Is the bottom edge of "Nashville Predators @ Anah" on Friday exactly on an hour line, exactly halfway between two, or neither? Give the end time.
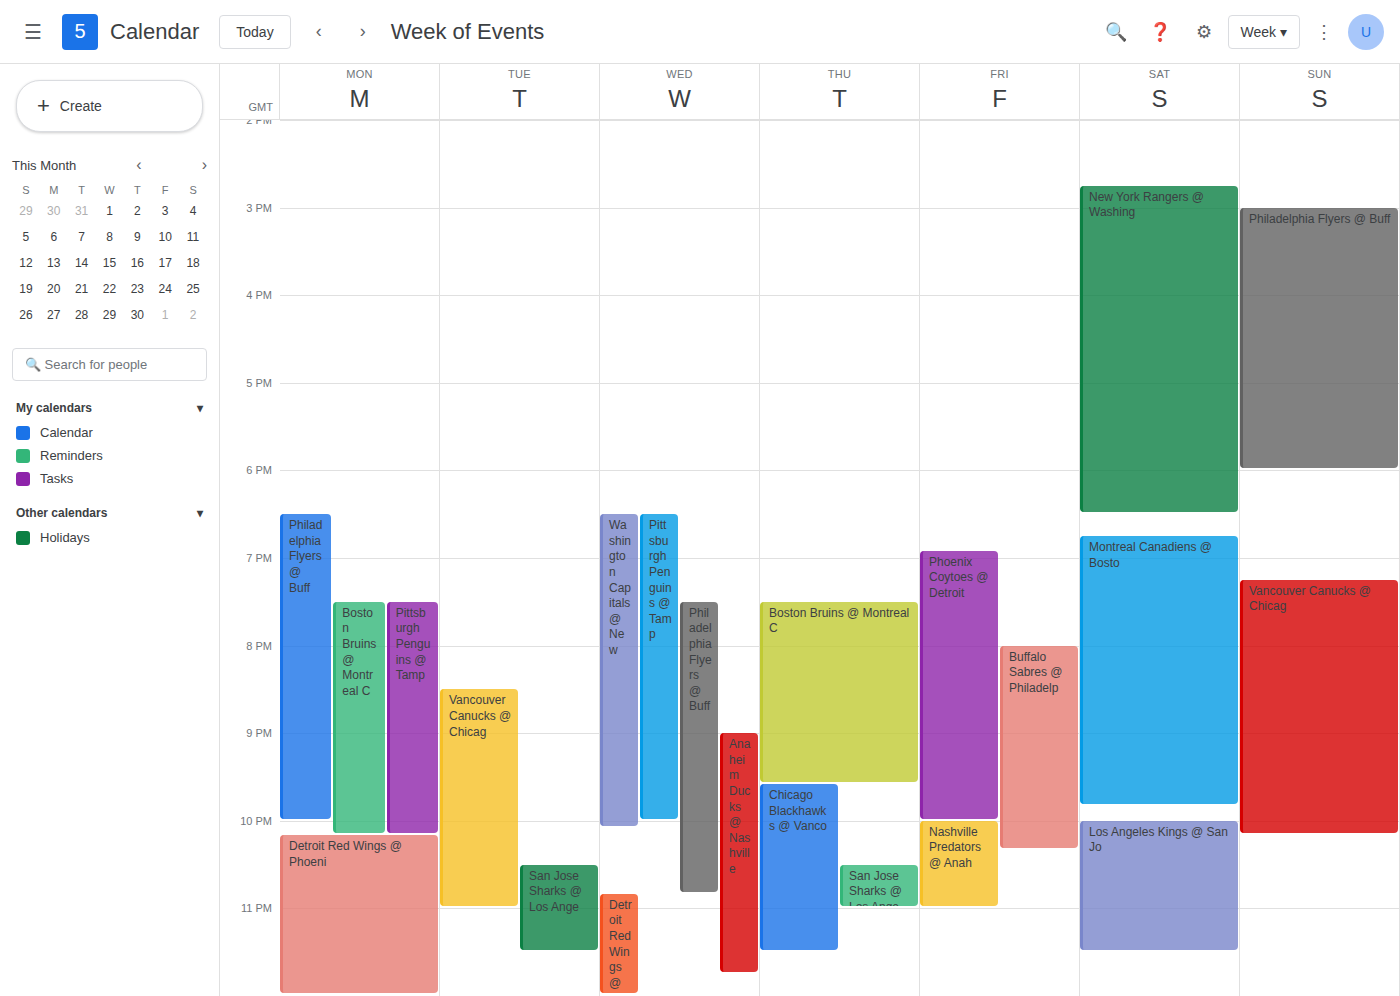
11:00 PM -- exactly on the 11 PM line.